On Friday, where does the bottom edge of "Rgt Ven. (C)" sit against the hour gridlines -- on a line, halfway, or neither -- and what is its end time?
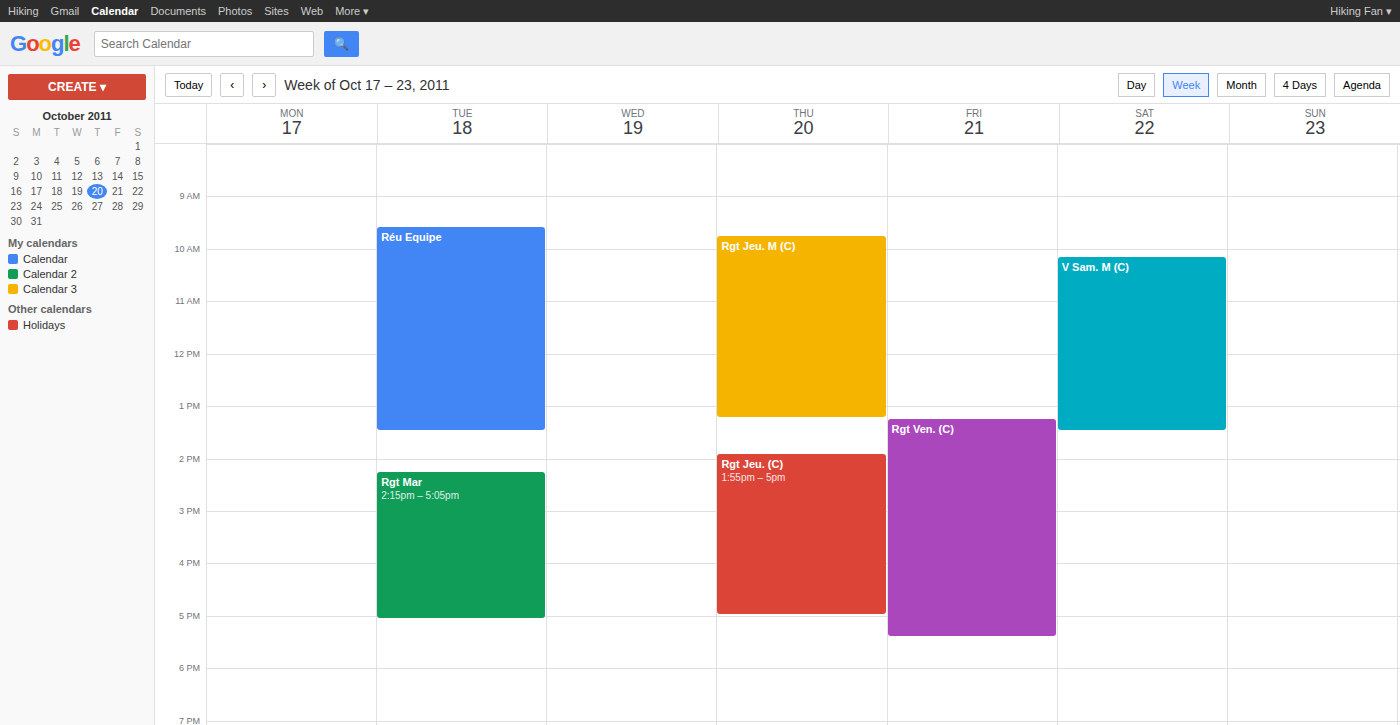
5:25 PM -- neither: 25 minutes below the 5 PM line and 35 minutes above the 6 PM line.